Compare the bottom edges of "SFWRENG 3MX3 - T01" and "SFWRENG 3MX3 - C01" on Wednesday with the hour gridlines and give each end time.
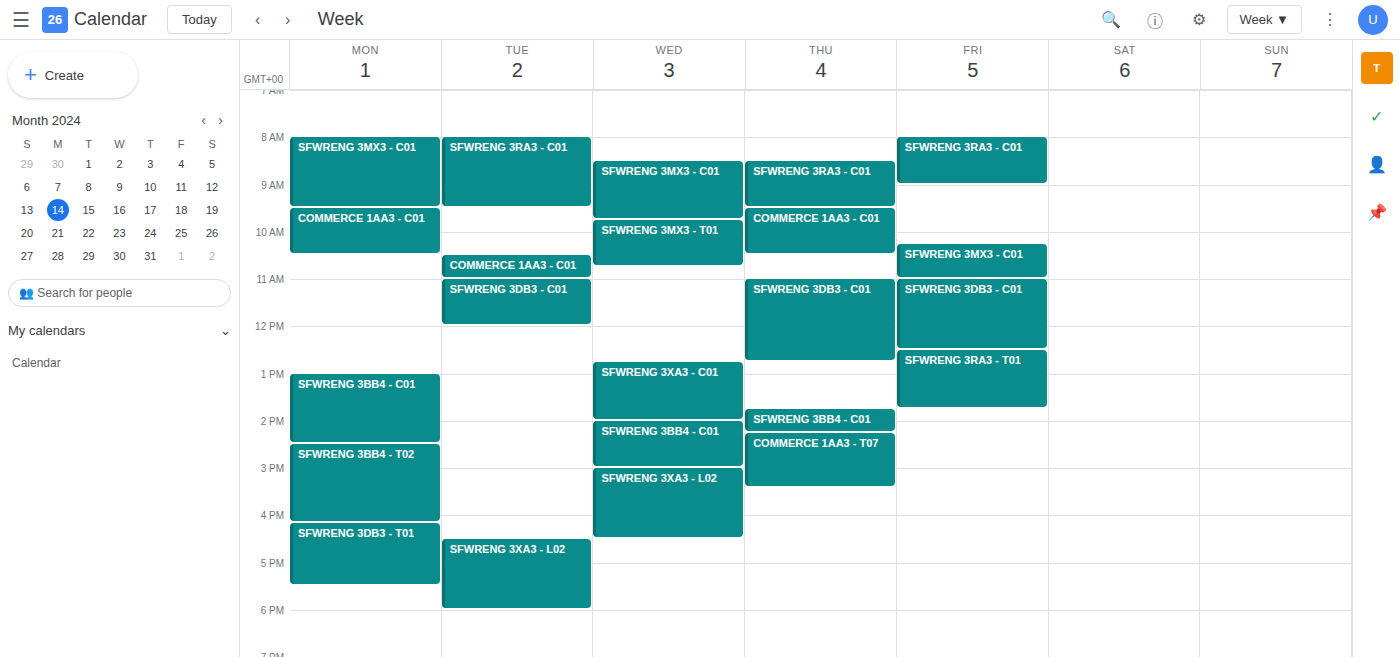
"SFWRENG 3MX3 - T01": 10:45 AM, neither: three quarters of the way from the 10 AM line to the 11 AM line. "SFWRENG 3MX3 - C01": 9:45 AM, neither: three quarters of the way from the 9 AM line to the 10 AM line.